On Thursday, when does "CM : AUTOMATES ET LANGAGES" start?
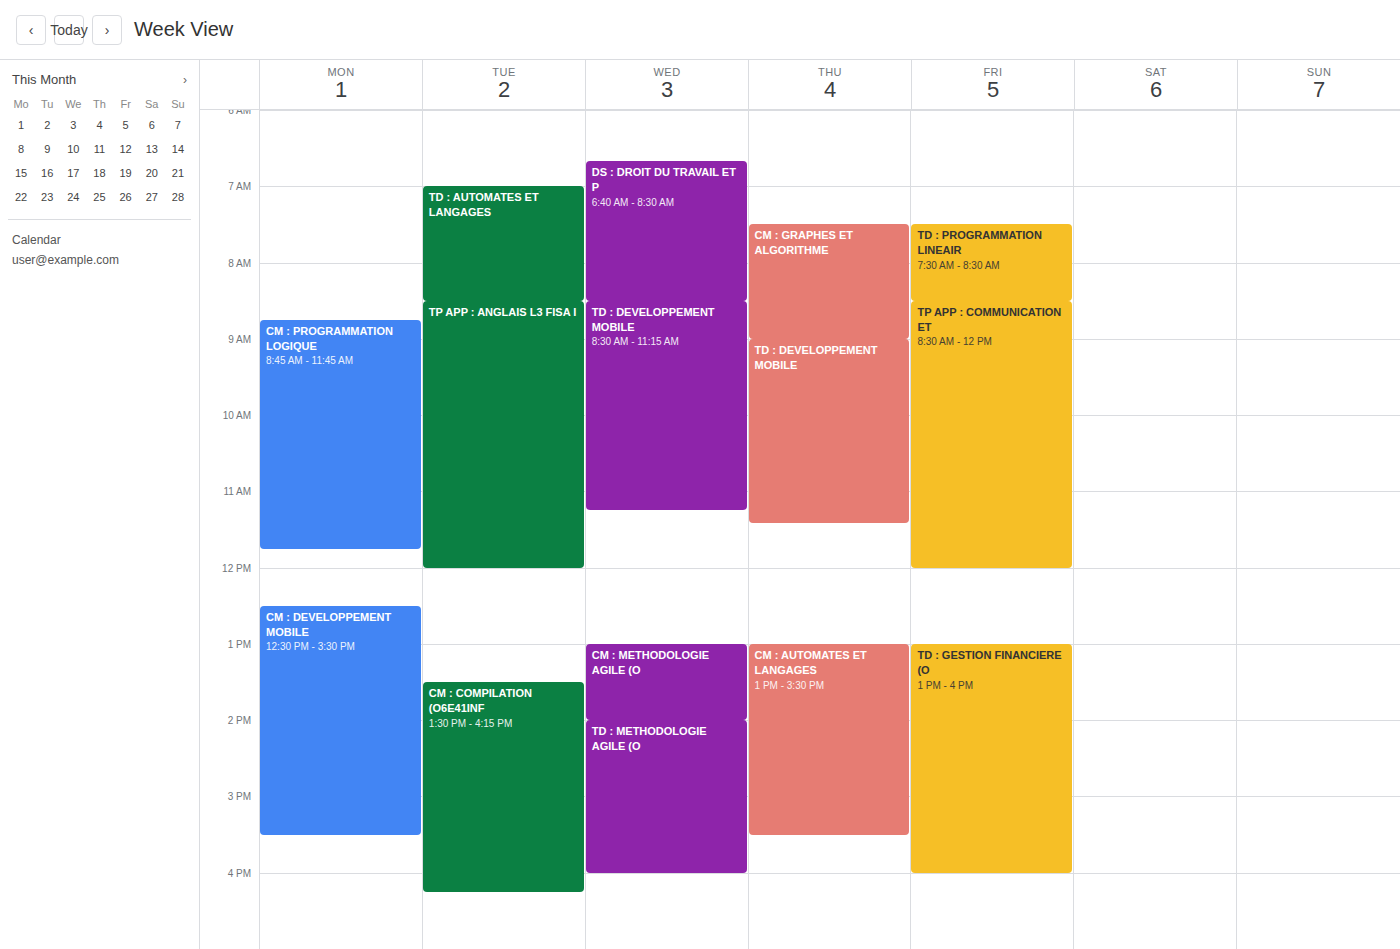
1:00 PM